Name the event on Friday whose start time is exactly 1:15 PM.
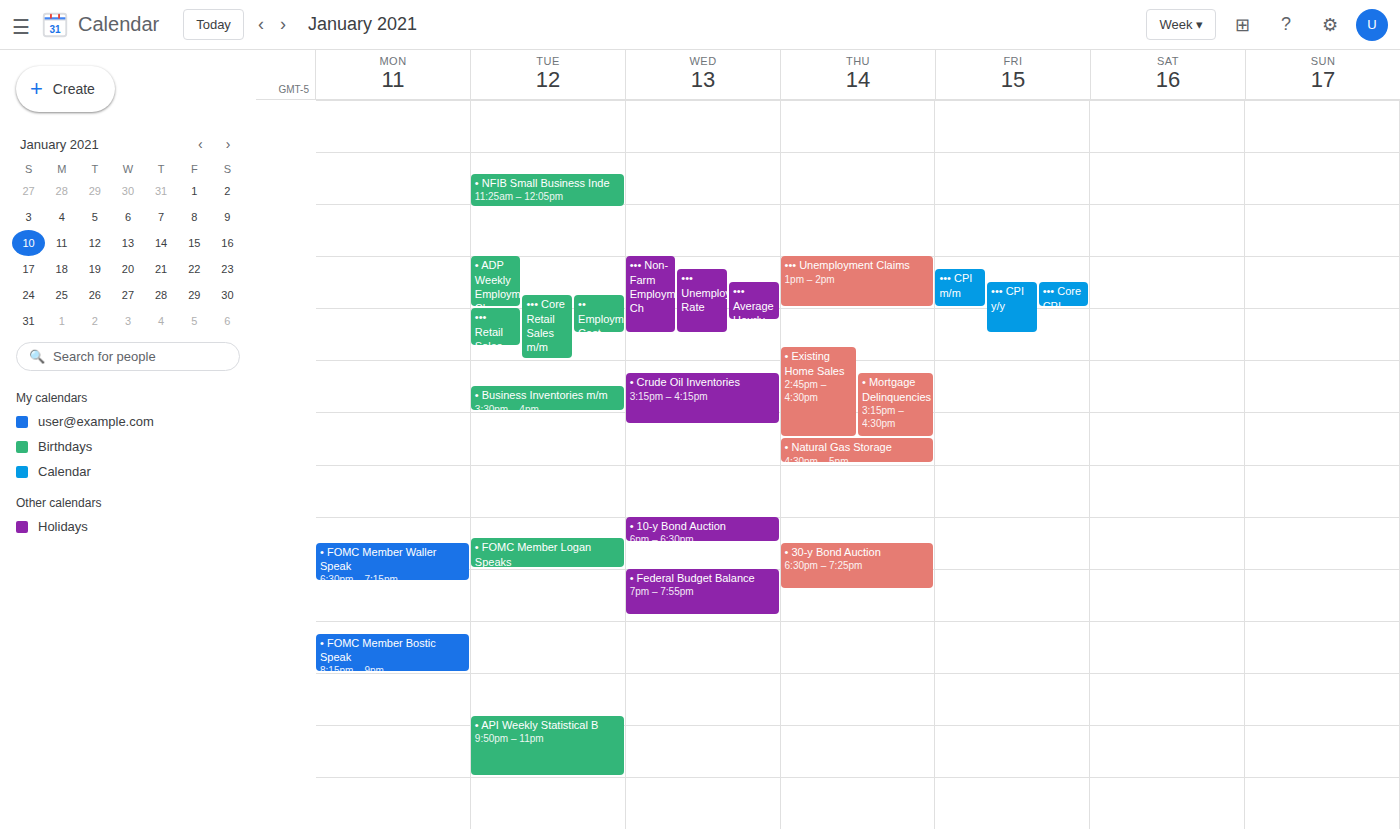
"••• CPI m/m"